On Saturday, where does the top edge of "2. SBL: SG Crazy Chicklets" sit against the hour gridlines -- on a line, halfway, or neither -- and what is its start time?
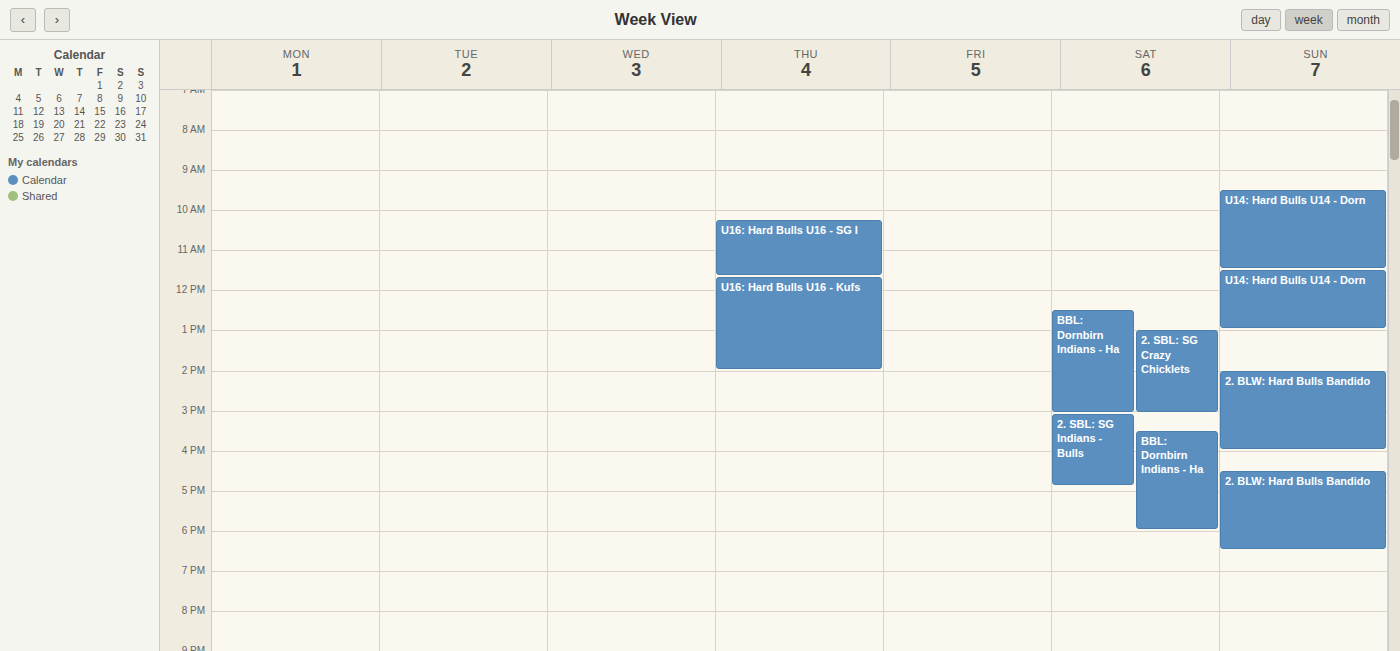
1:00 PM -- exactly on the 1 PM line.